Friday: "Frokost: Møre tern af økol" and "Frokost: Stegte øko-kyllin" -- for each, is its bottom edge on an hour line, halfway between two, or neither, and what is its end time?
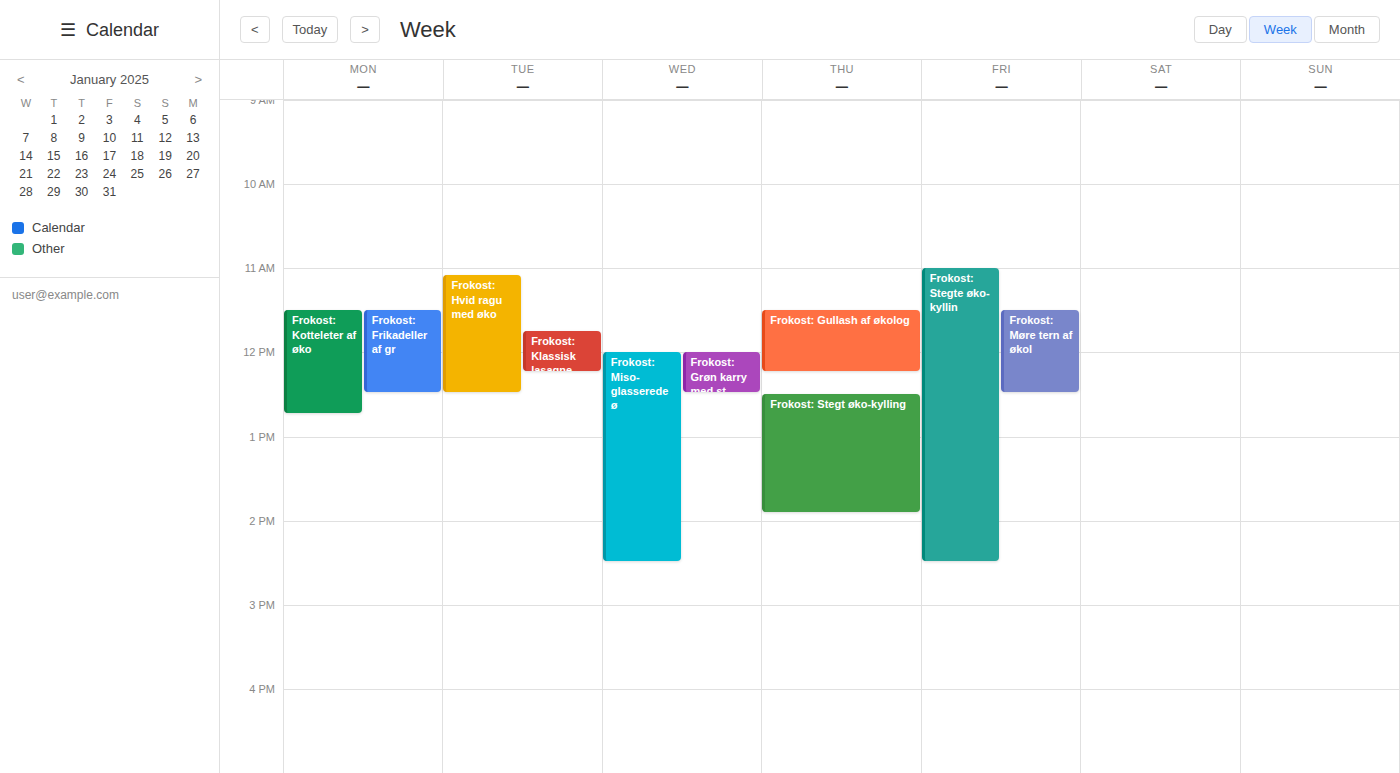
"Frokost: Møre tern af økol": 12:30 PM, halfway between the 12 PM and 1 PM lines. "Frokost: Stegte øko-kyllin": 2:30 PM, halfway between the 2 PM and 3 PM lines.